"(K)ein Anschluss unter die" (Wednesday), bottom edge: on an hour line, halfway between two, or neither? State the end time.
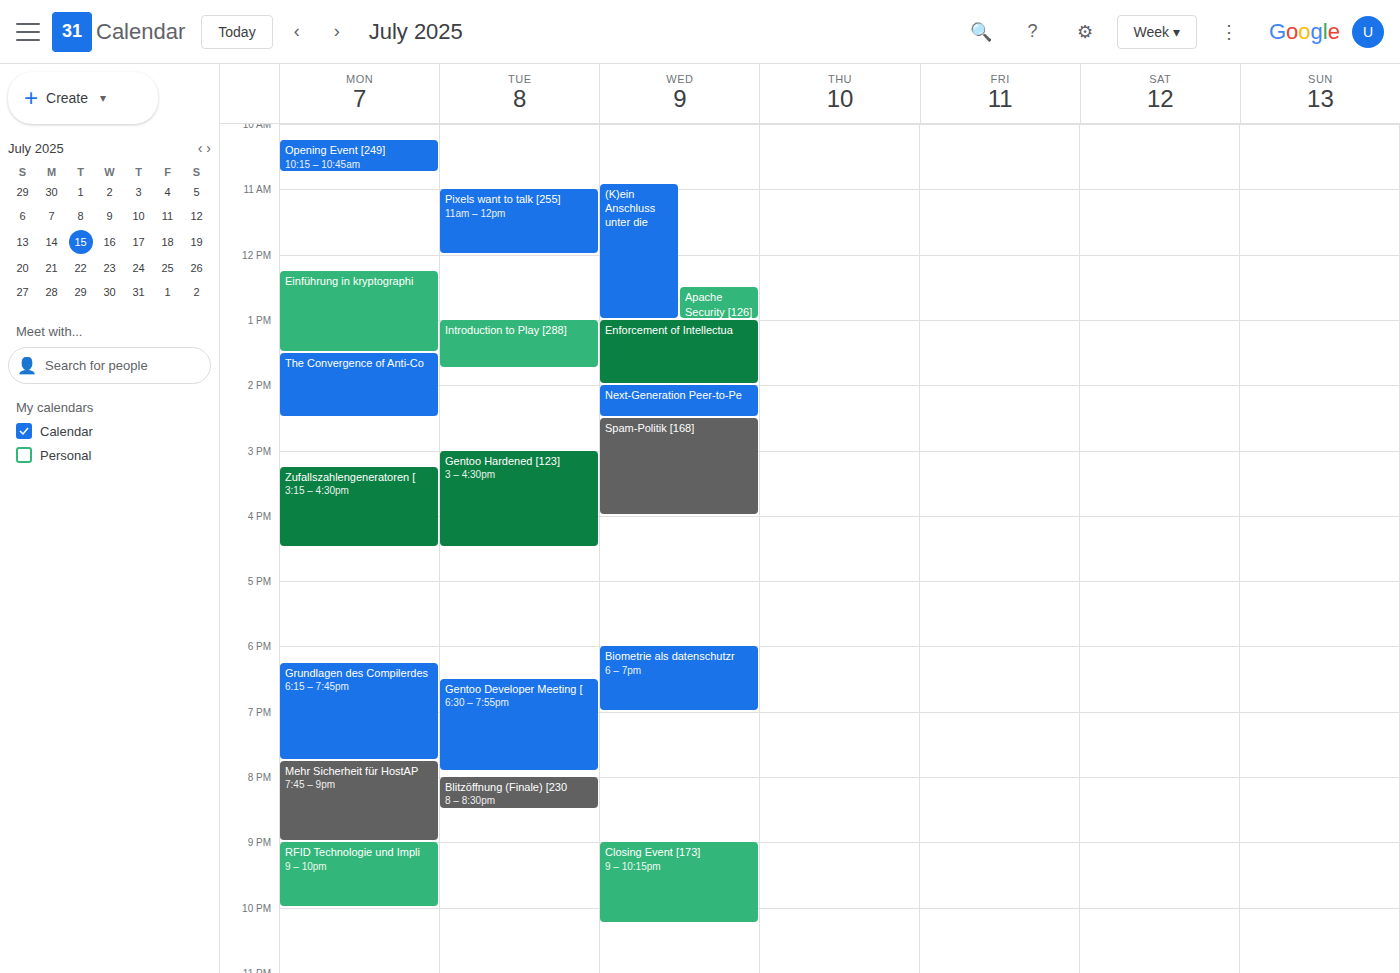
1:00 PM -- exactly on the 1 PM line.